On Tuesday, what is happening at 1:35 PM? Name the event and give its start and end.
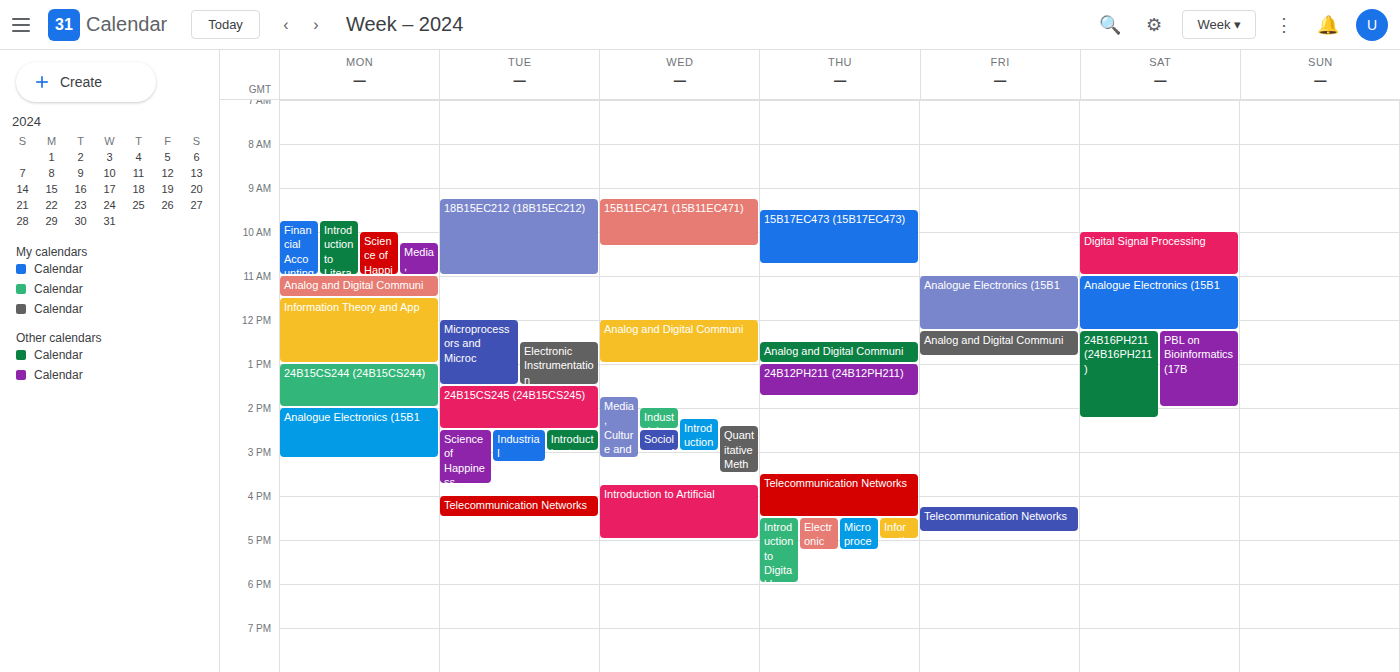
"24B15CS245 (24B15CS245)", 1:30 PM to 2:30 PM